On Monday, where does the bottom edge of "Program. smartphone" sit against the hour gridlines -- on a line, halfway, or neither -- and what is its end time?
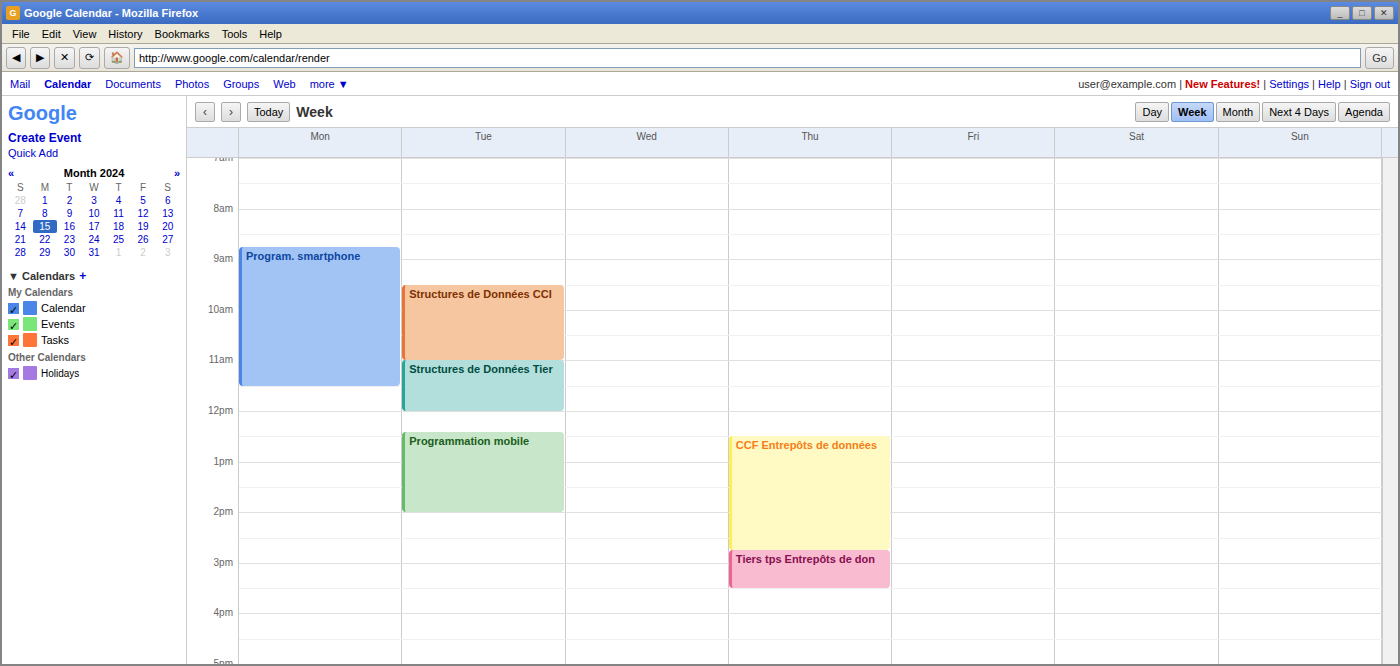
11:30 AM -- halfway between the 11 AM and 12 PM lines.